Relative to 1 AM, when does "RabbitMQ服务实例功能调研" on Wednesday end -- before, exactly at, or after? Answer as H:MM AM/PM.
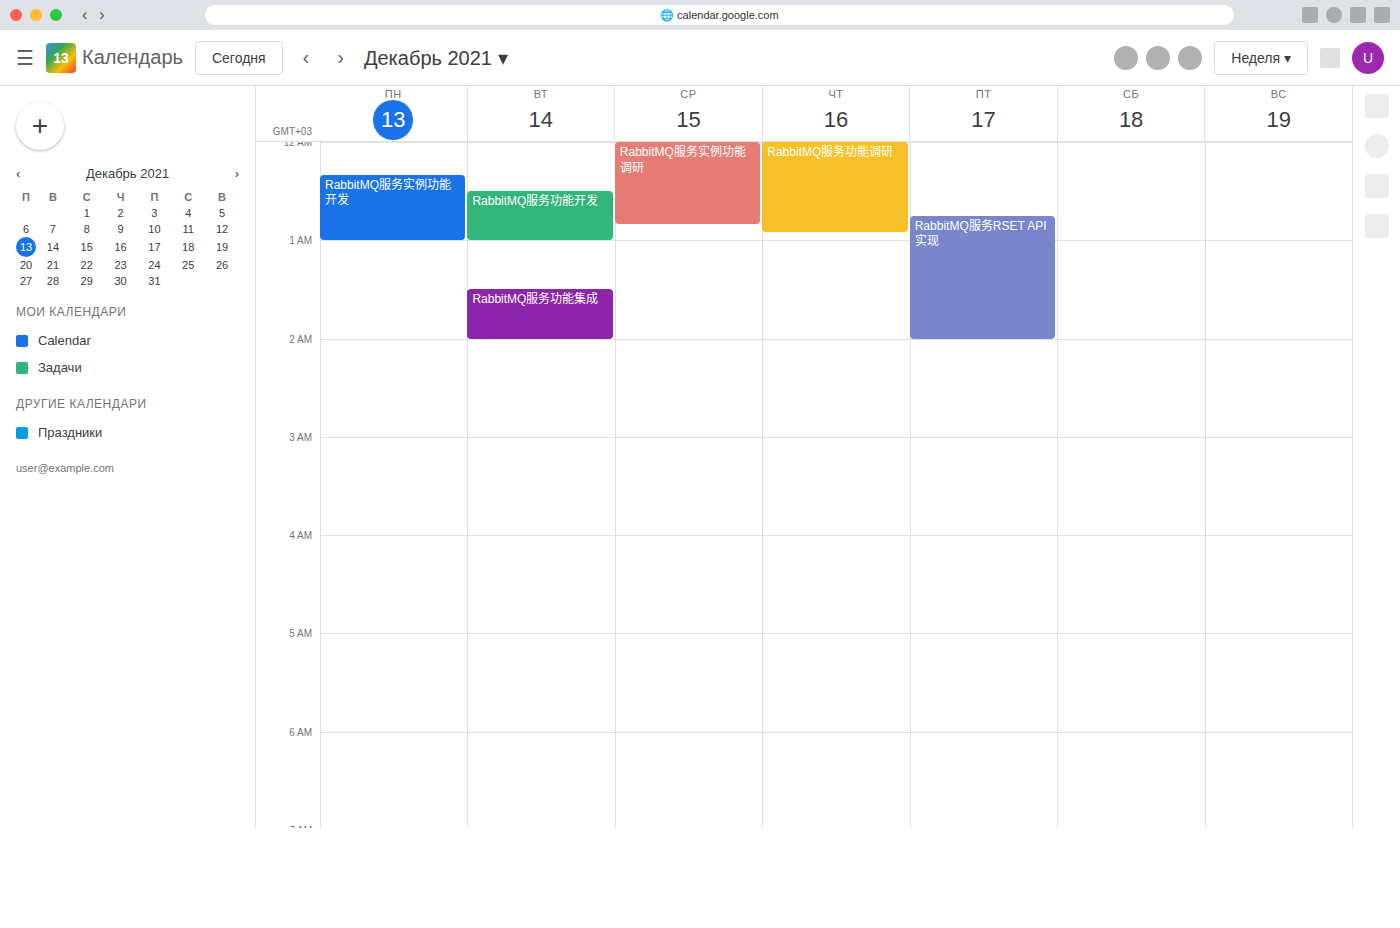
12:50 AM -- before 1 AM, 10 minutes above the 1 AM line.